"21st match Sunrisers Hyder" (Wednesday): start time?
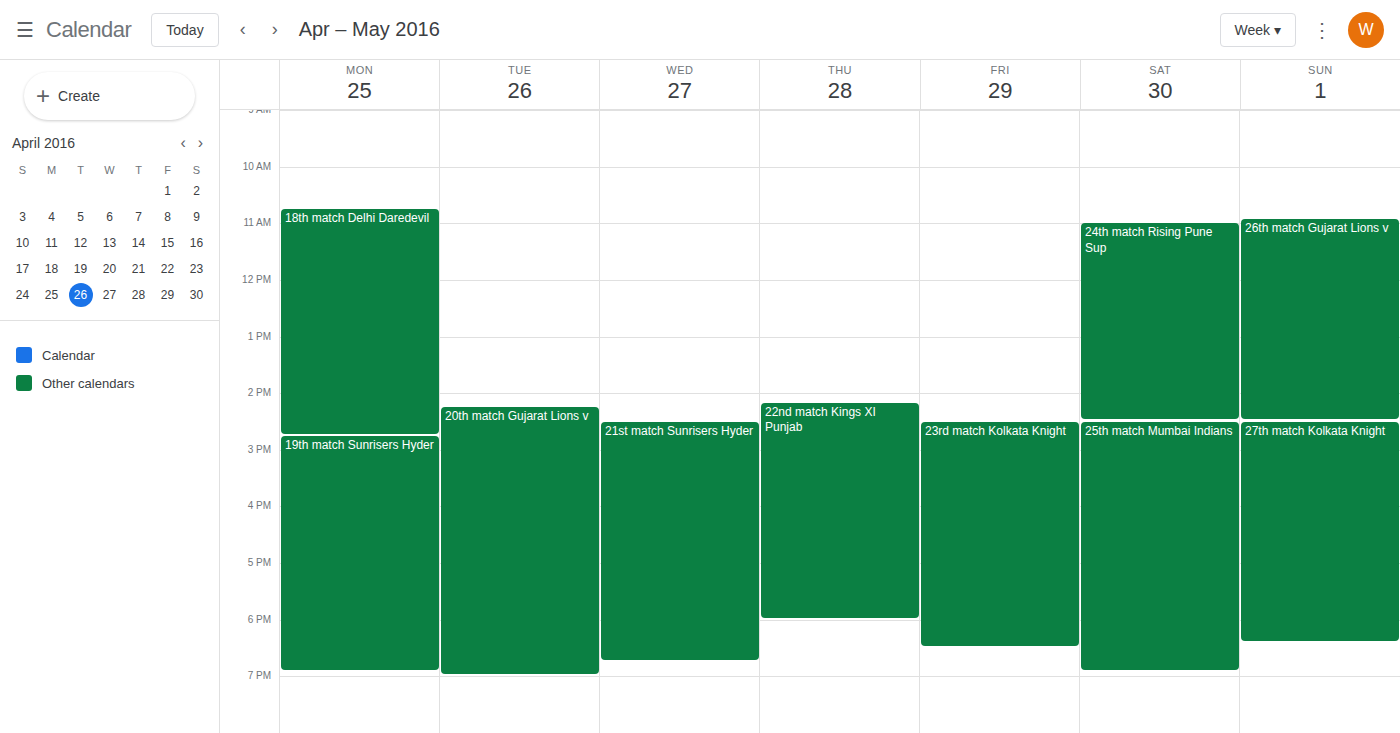
2:30 PM